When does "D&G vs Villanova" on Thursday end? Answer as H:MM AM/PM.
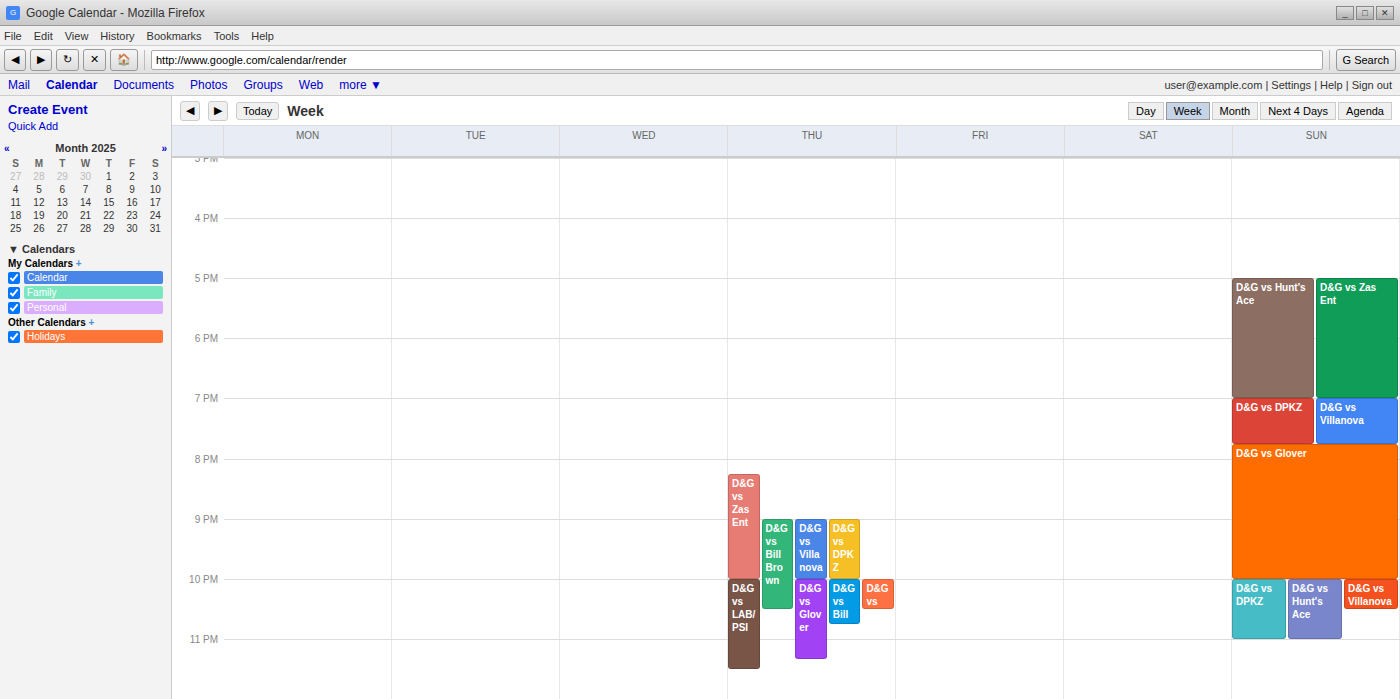
10:00 PM